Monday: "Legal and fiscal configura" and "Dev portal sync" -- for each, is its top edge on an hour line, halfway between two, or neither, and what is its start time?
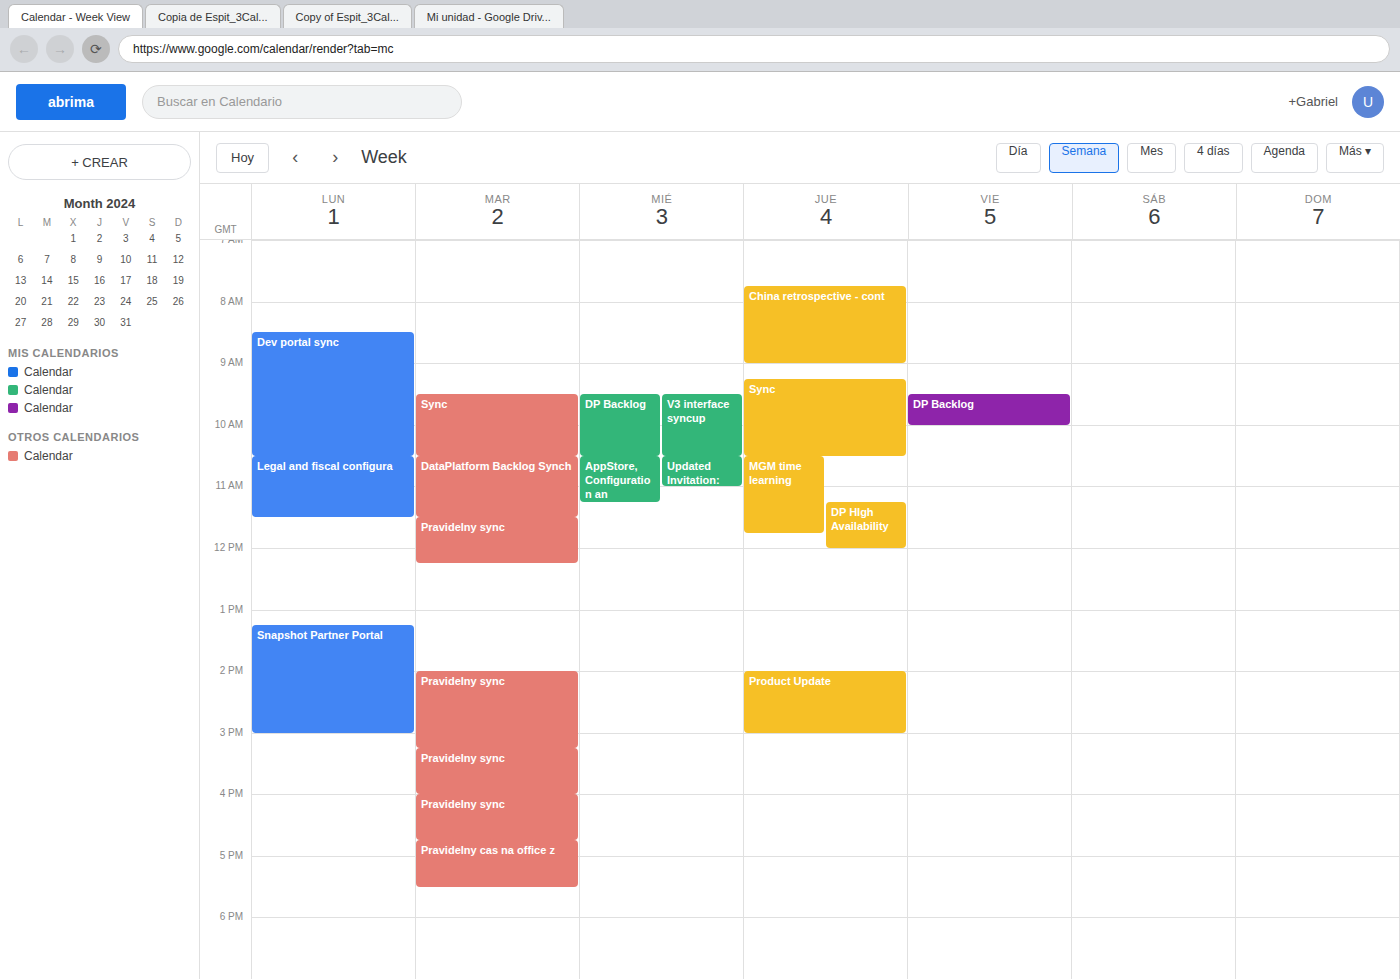
"Legal and fiscal configura": 10:30 AM, halfway between the 10 AM and 11 AM lines. "Dev portal sync": 8:30 AM, halfway between the 8 AM and 9 AM lines.